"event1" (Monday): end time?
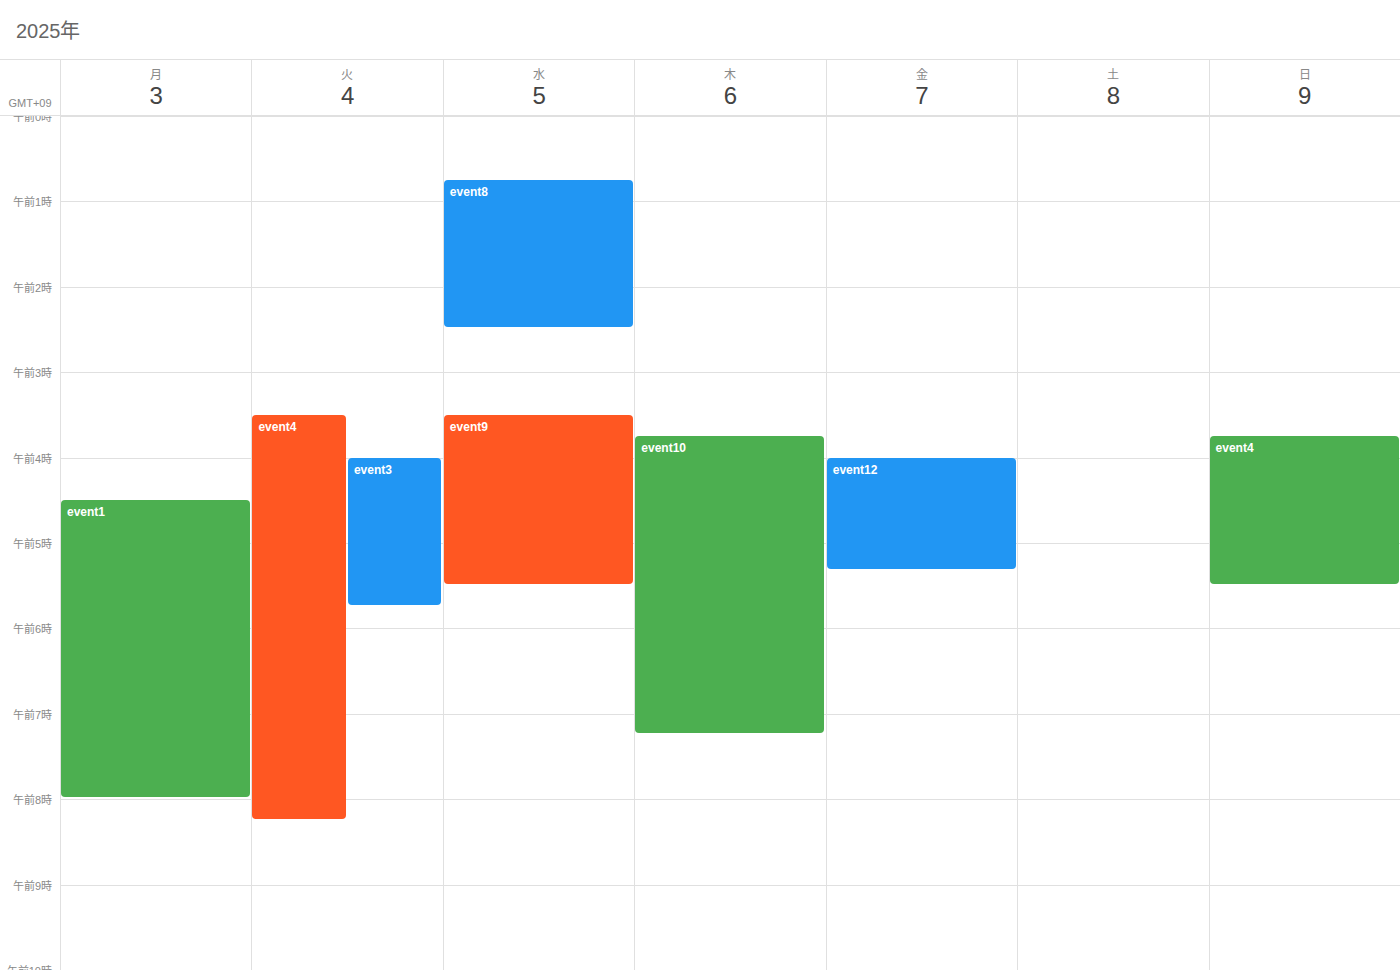
08:00